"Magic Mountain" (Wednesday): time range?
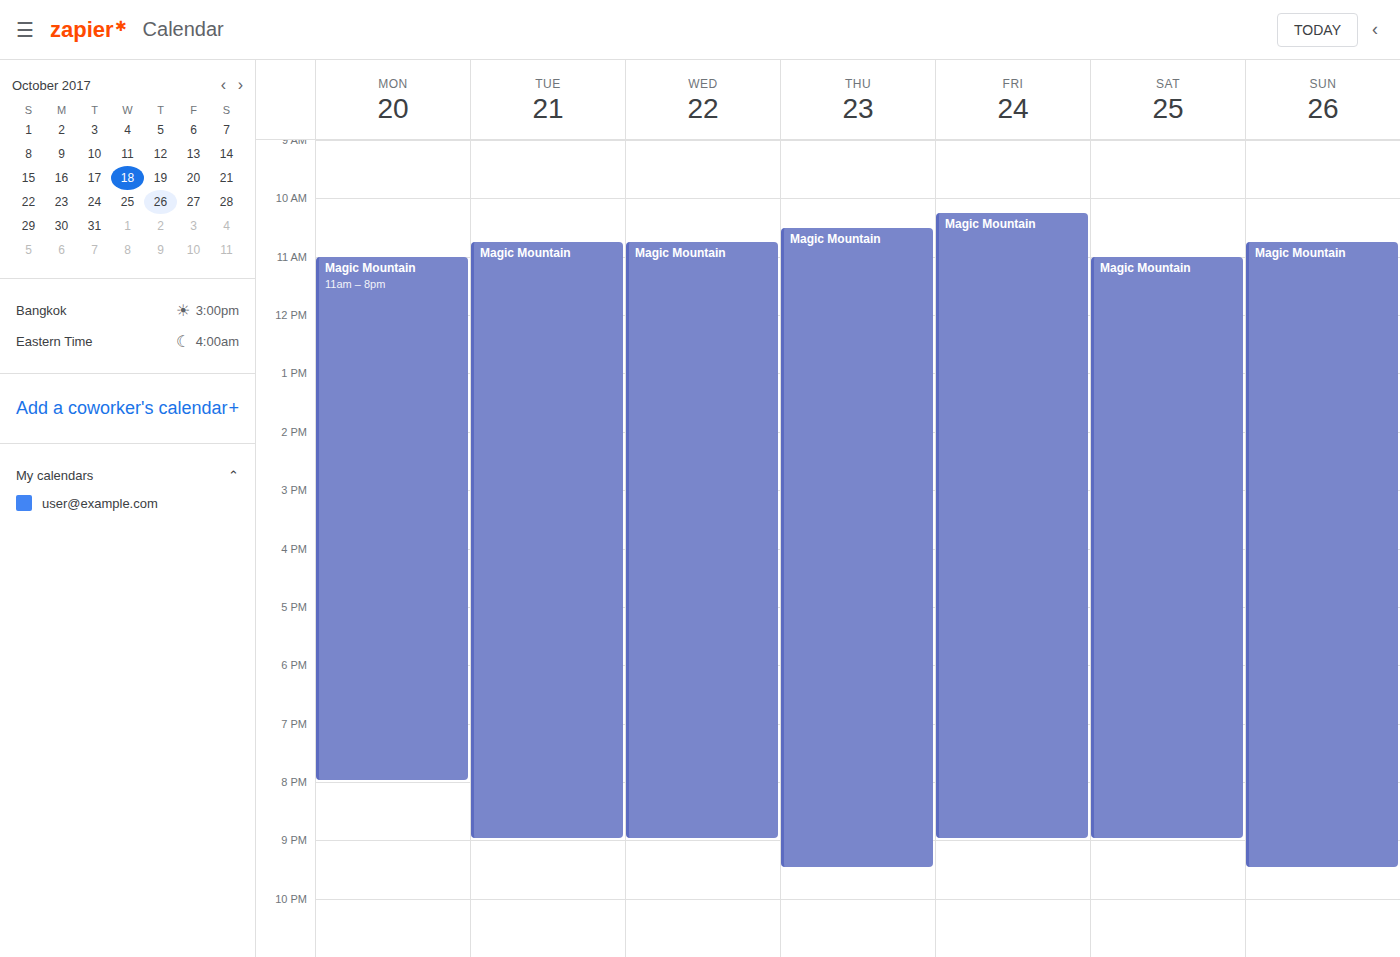
10:45 AM to 9:00 PM